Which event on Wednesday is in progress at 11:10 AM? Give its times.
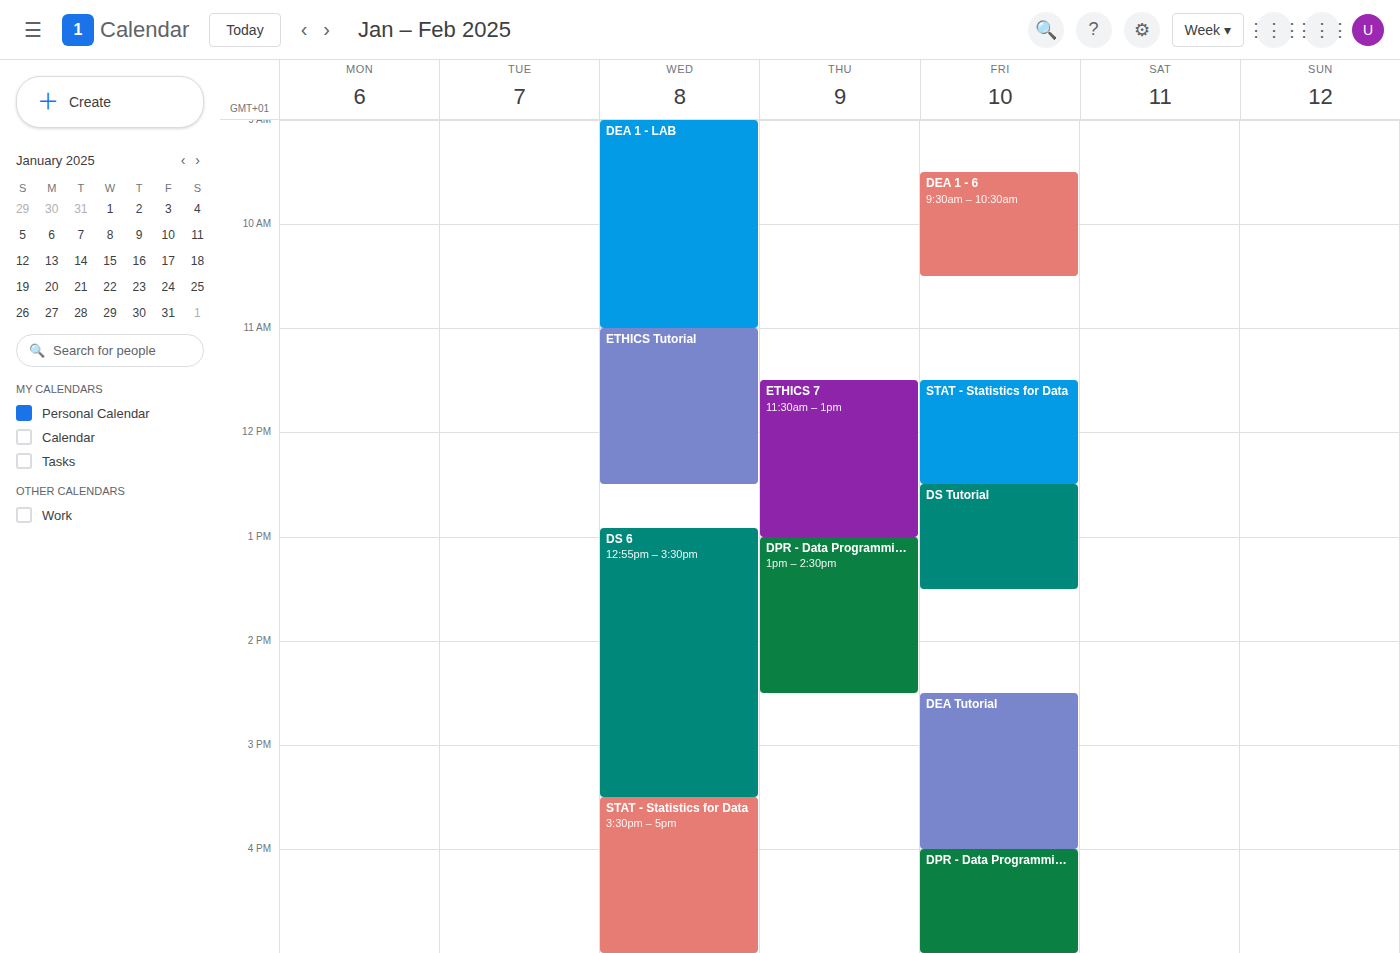
"ETHICS Tutorial", 11:00 AM to 12:30 PM